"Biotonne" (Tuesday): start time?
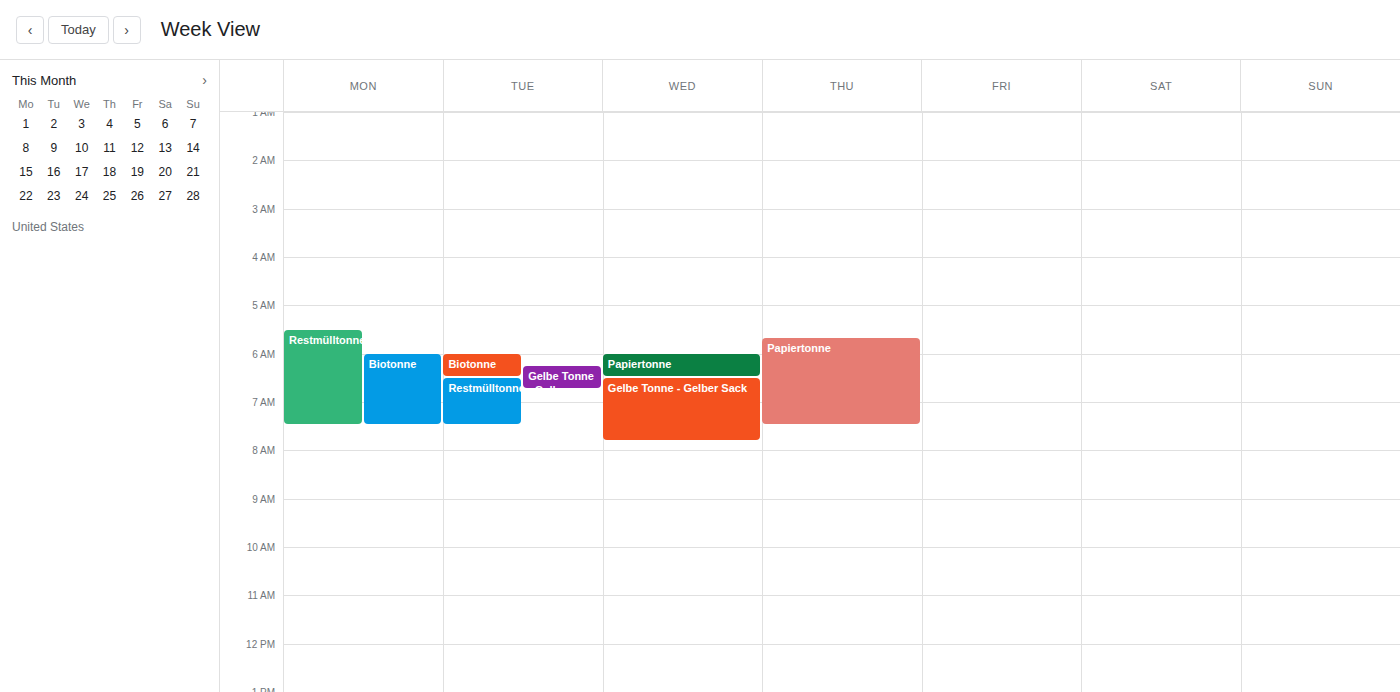
6:00 AM